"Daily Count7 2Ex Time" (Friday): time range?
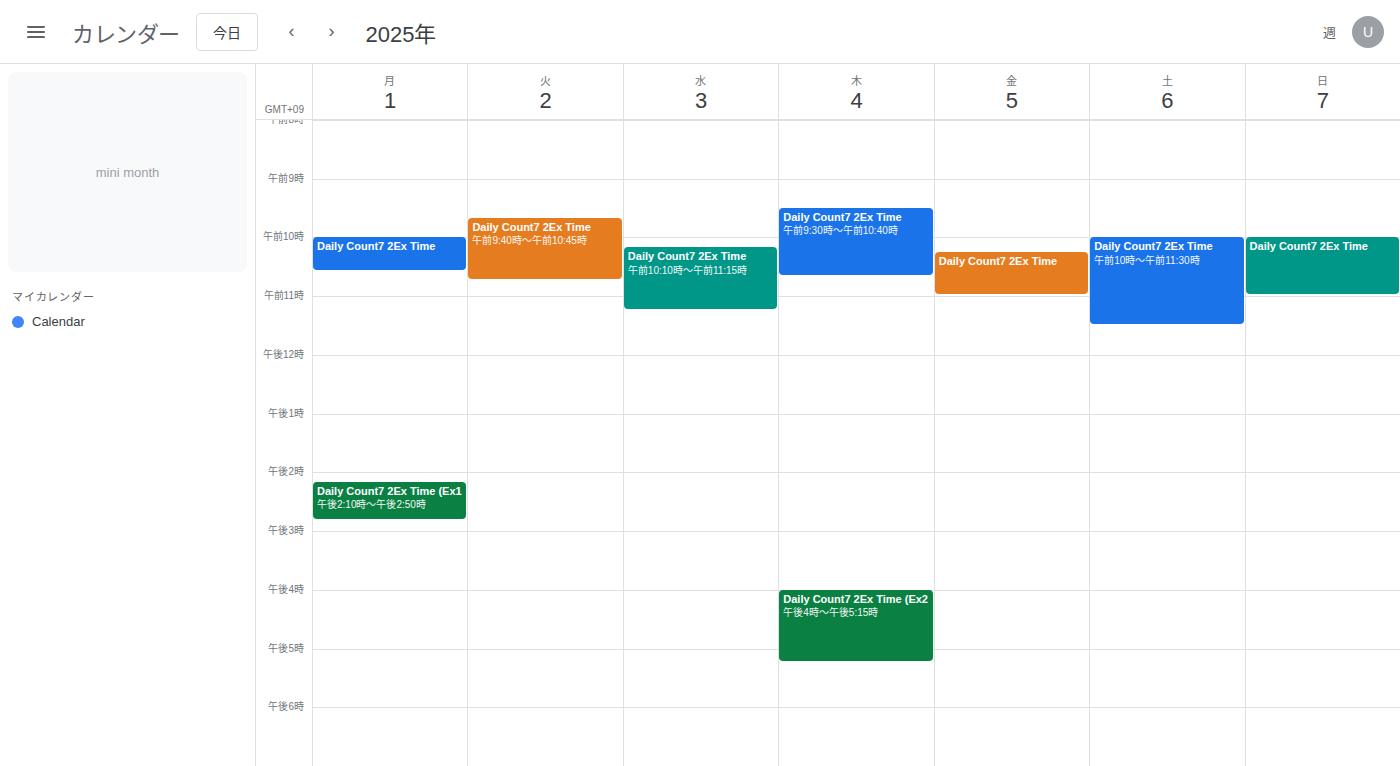
10:15 AM to 11:00 AM